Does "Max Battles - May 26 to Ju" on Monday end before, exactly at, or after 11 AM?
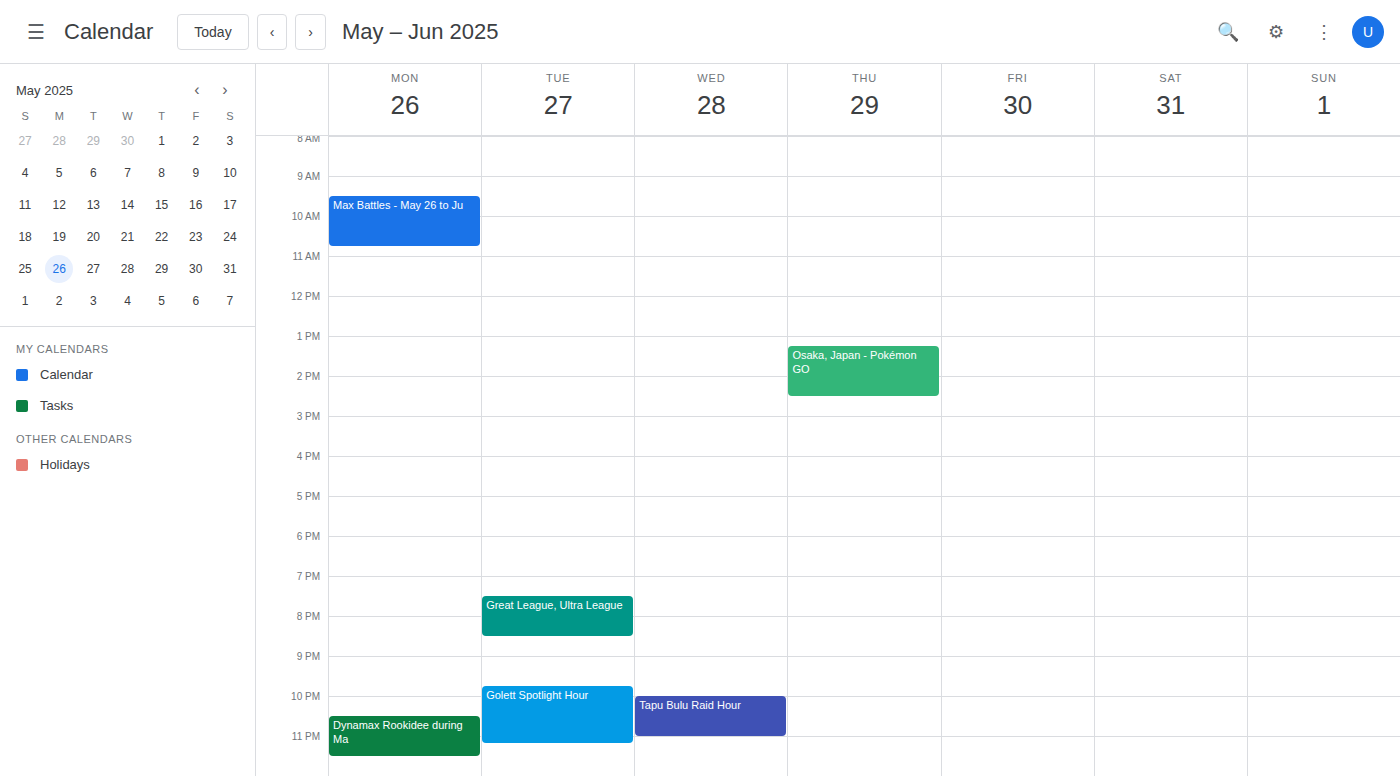
10:45 AM -- before 11 AM, 15 minutes above the 11 AM line.